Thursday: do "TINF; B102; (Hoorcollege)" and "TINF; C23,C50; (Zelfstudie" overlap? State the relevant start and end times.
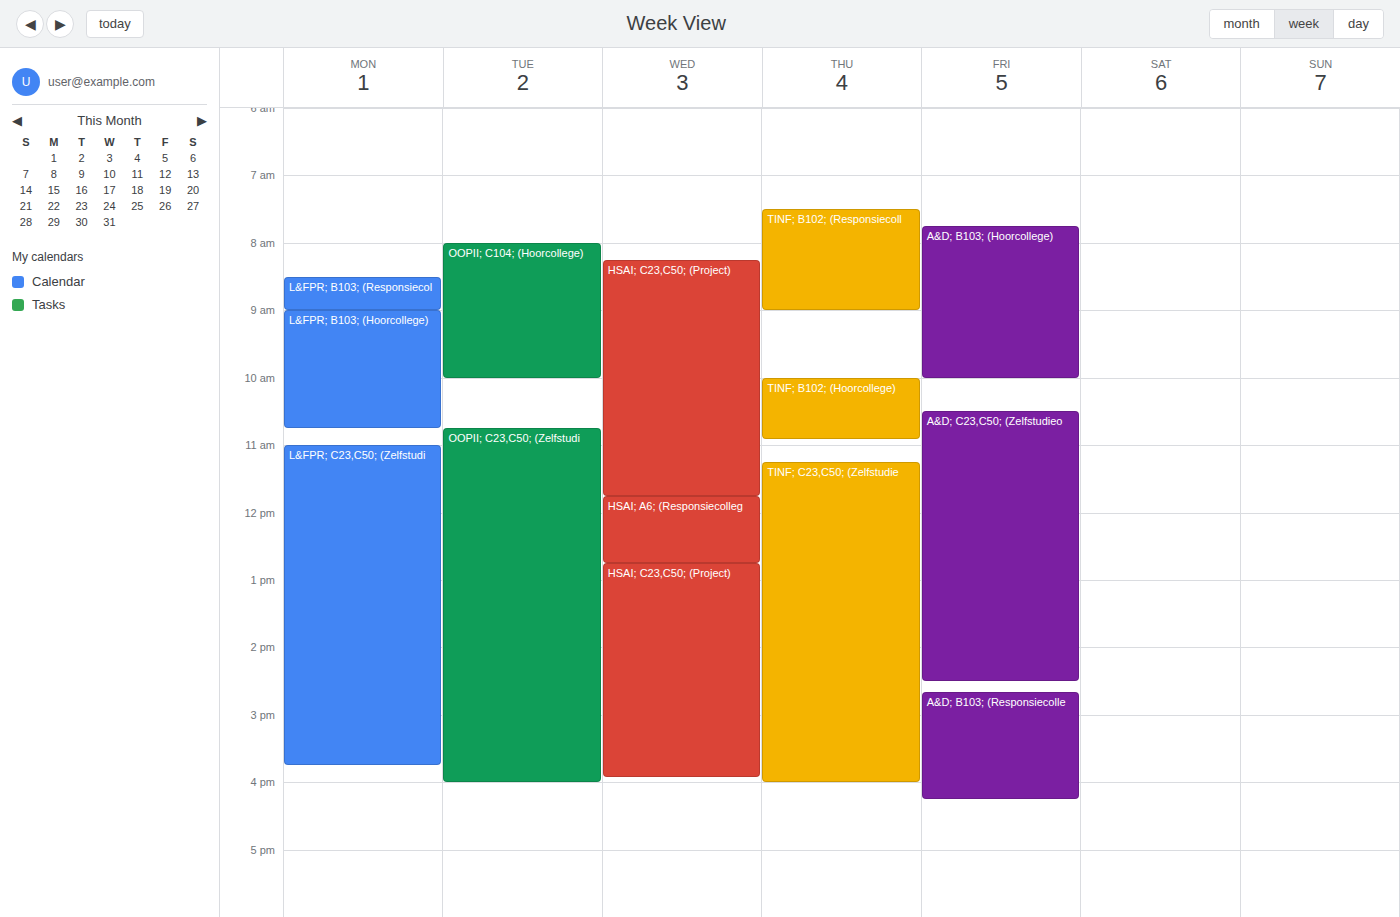
"TINF; B102; (Hoorcollege)" ends at 10:55 AM and "TINF; C23,C50; (Zelfstudie" starts at 11:15 AM -- no overlap.